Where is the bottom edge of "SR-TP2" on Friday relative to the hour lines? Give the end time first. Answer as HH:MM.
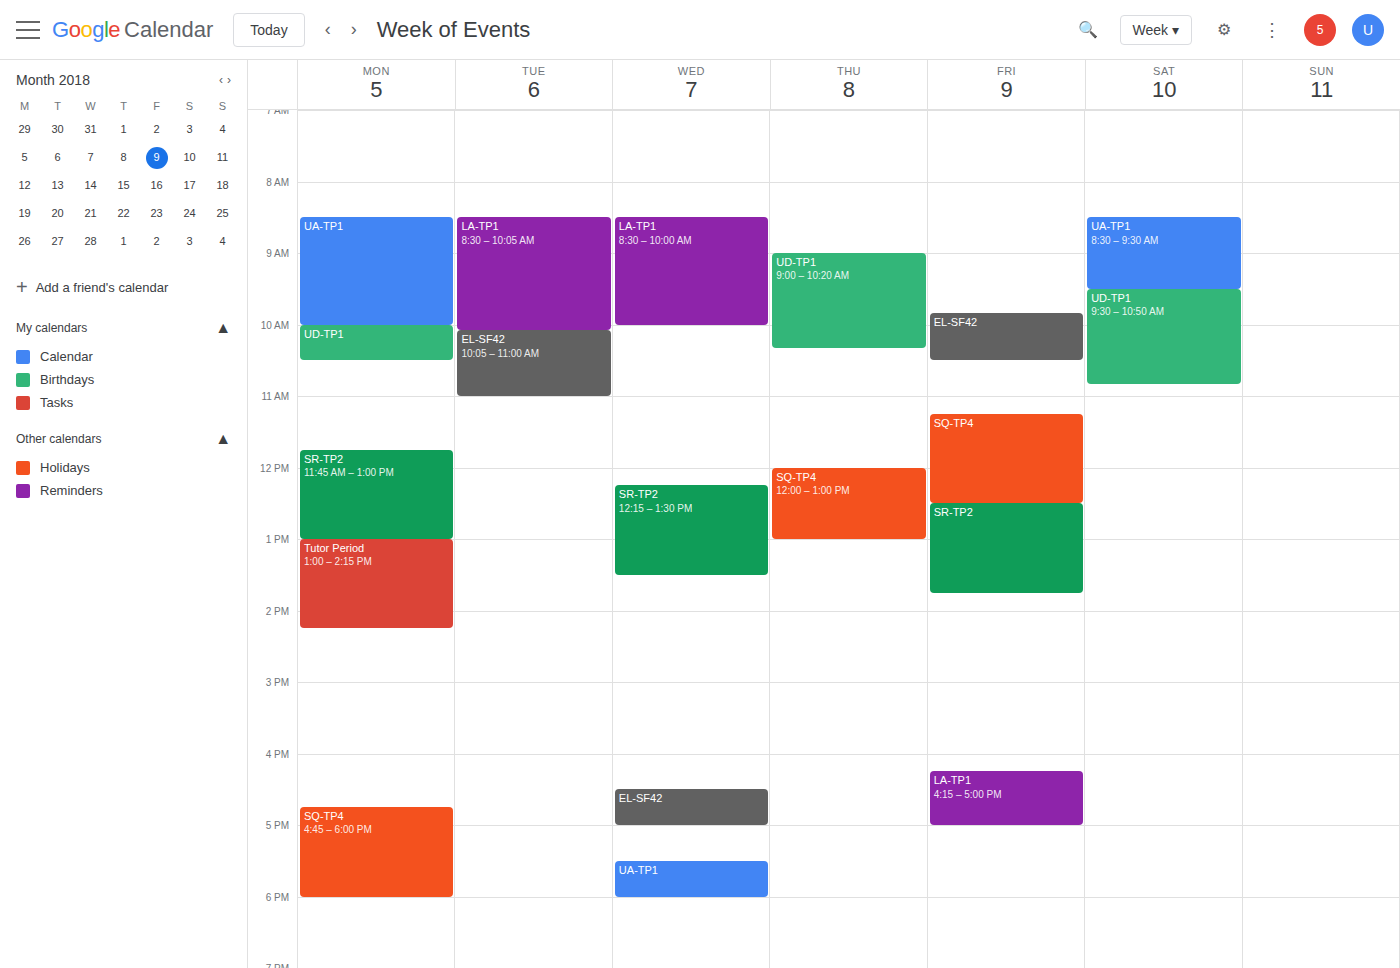
13:45 -- neither: three quarters of the way from the 13:00 line to the 14:00 line.